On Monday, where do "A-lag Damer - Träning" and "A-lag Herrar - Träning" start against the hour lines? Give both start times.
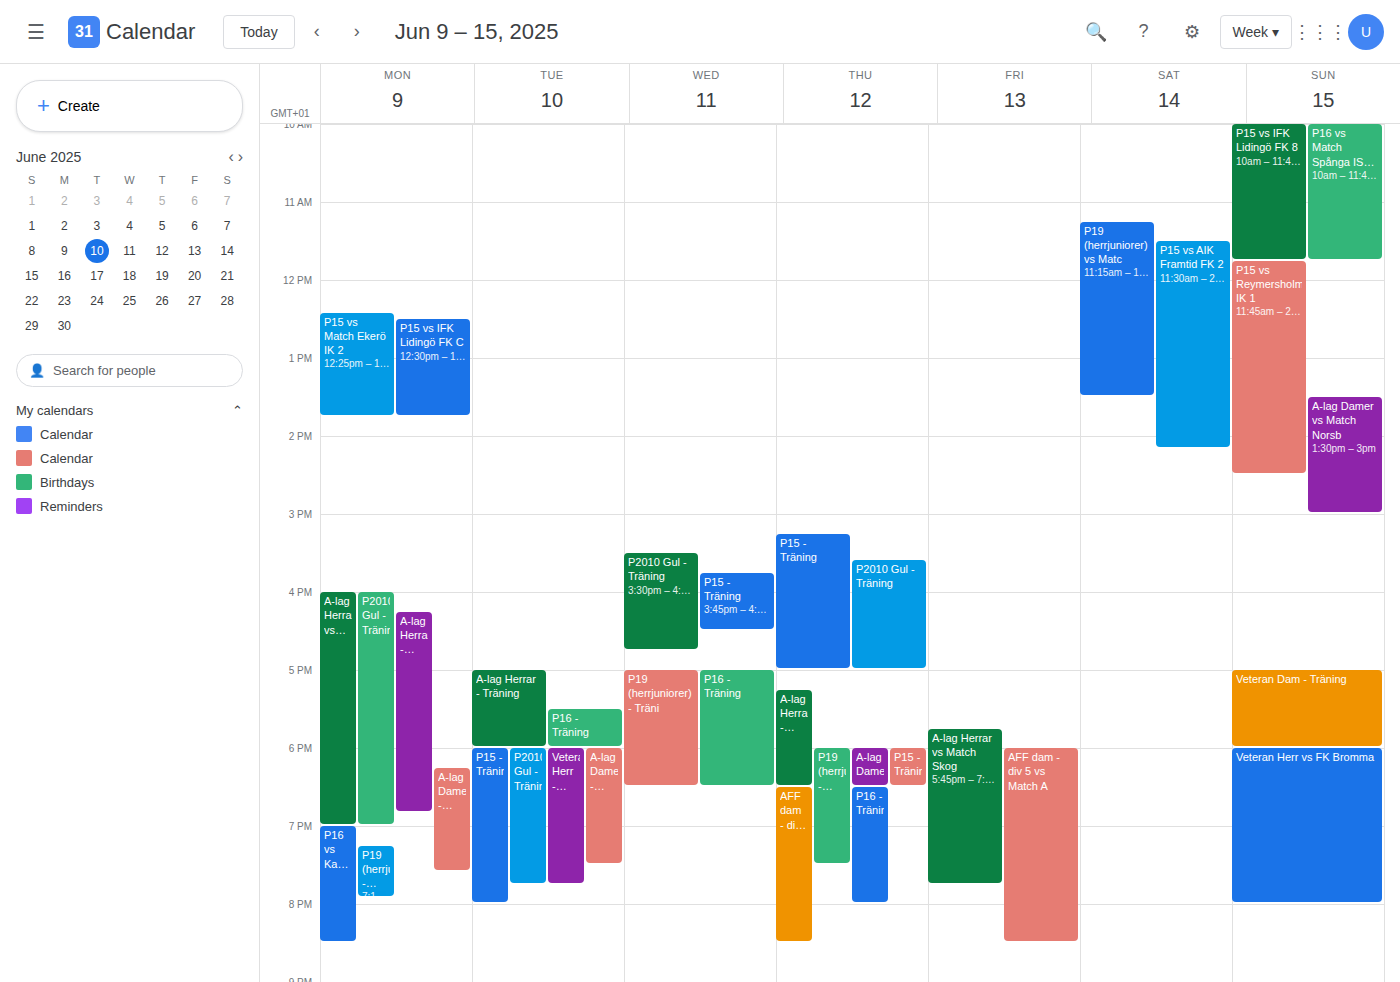
"A-lag Damer - Träning": 6:15 PM, neither: a quarter of the way from the 6 PM line to the 7 PM line. "A-lag Herrar - Träning": 4:15 PM, neither: a quarter of the way from the 4 PM line to the 5 PM line.